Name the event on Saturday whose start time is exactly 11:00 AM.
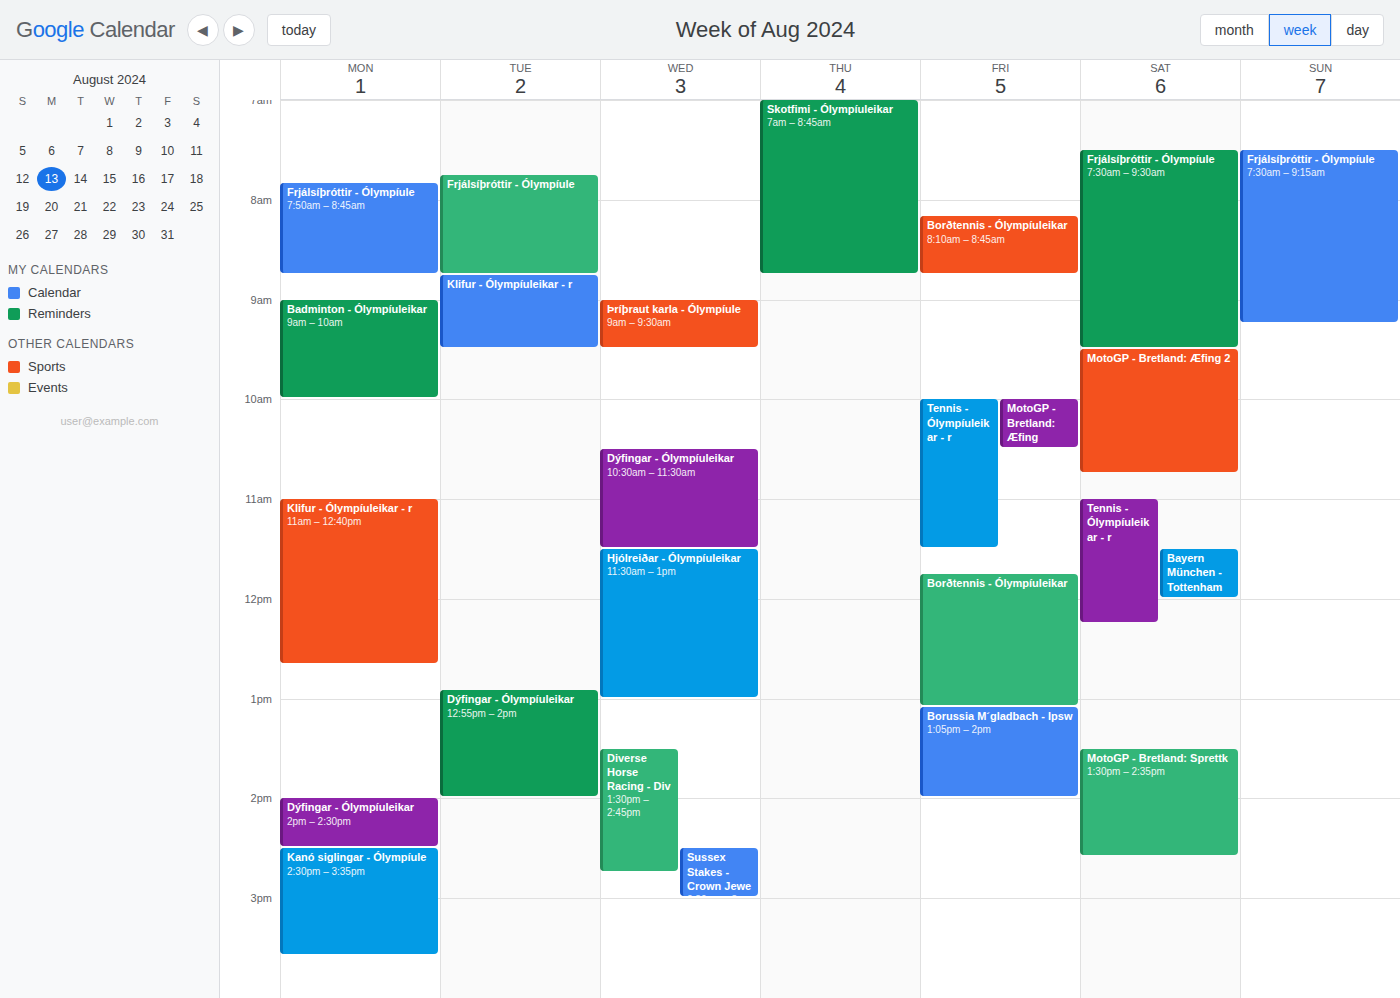
"Tennis - Ólympíuleikar - r"